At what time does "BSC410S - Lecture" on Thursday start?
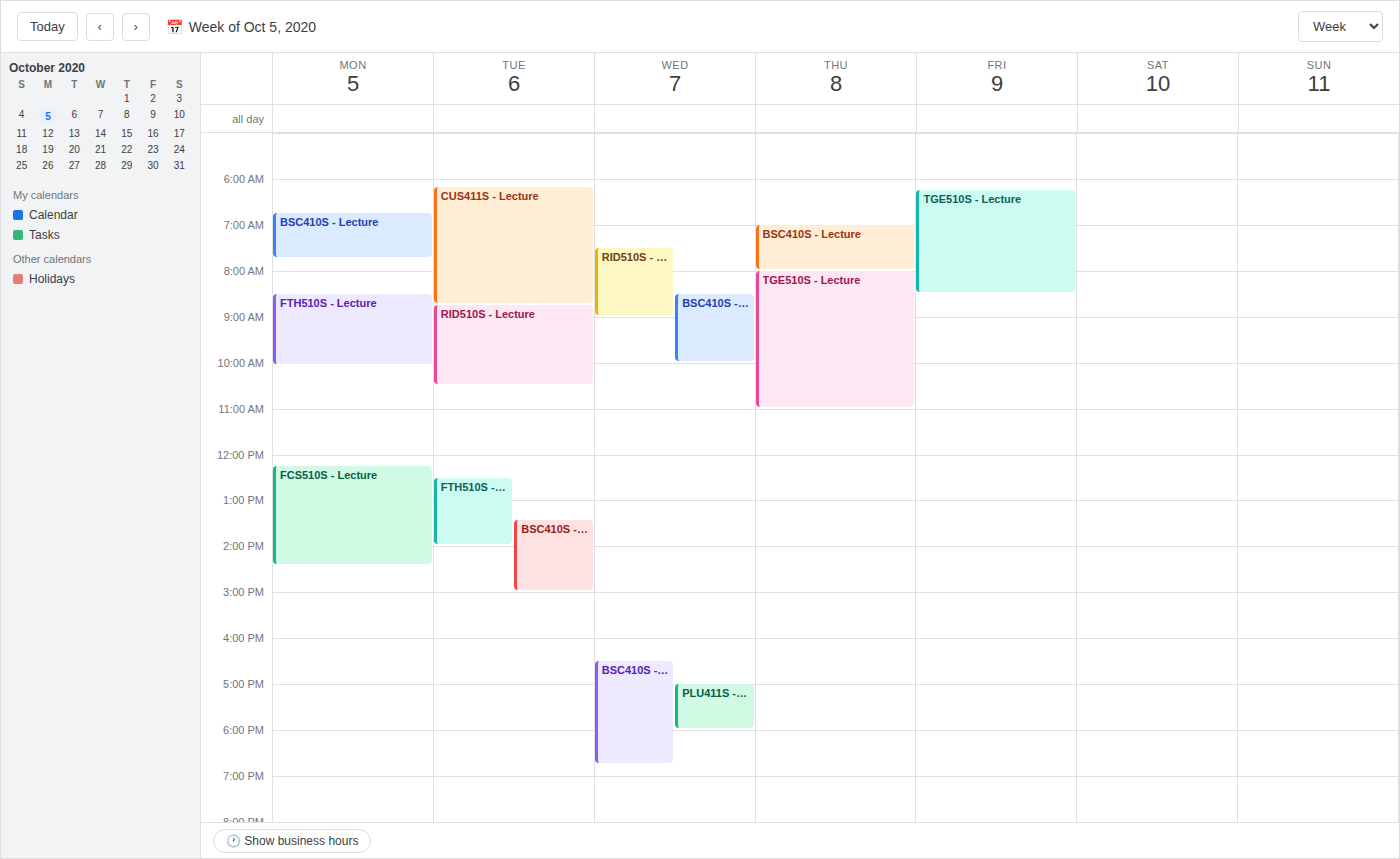
7:00 AM